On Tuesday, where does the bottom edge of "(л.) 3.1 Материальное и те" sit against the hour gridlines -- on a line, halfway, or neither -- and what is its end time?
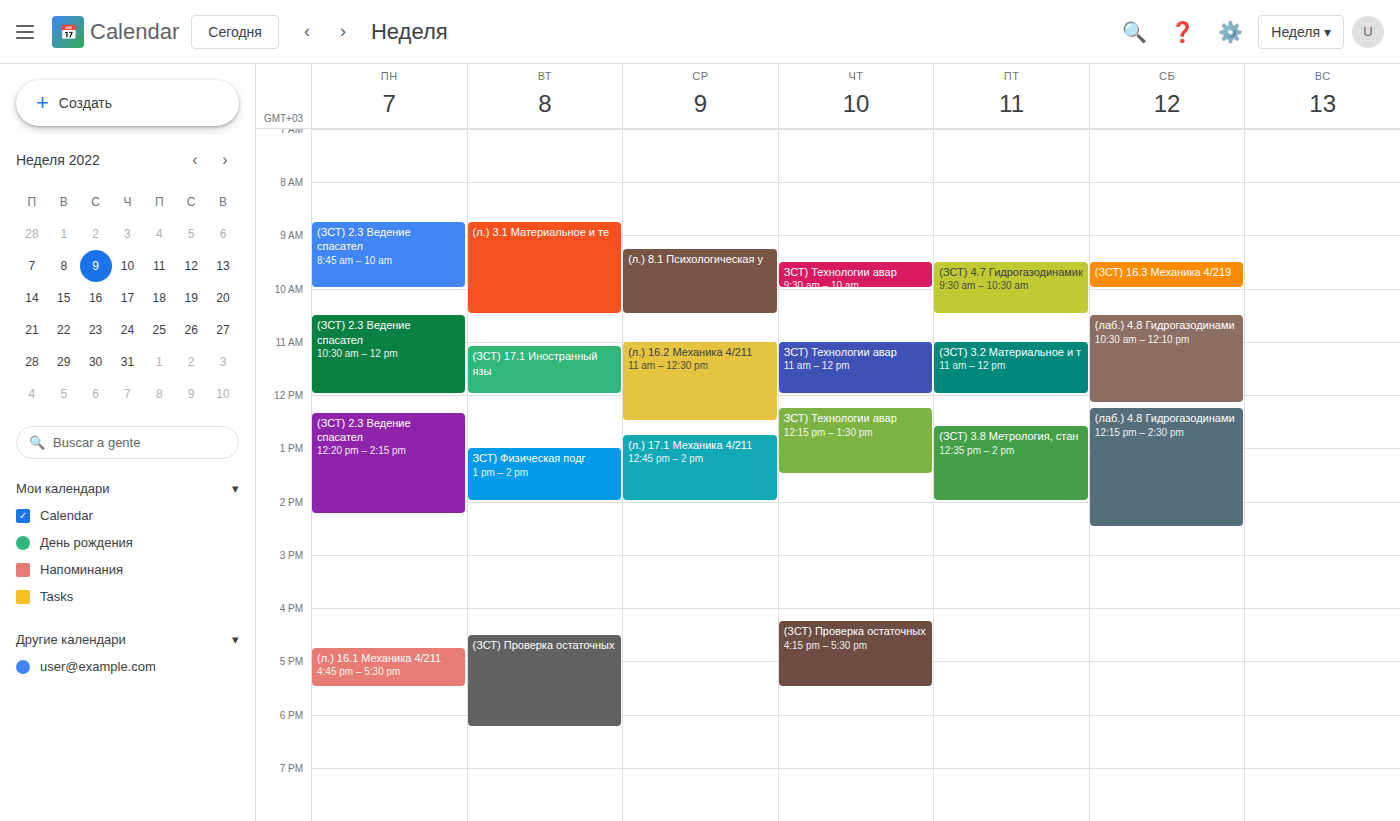
10:30 AM -- halfway between the 10 AM and 11 AM lines.